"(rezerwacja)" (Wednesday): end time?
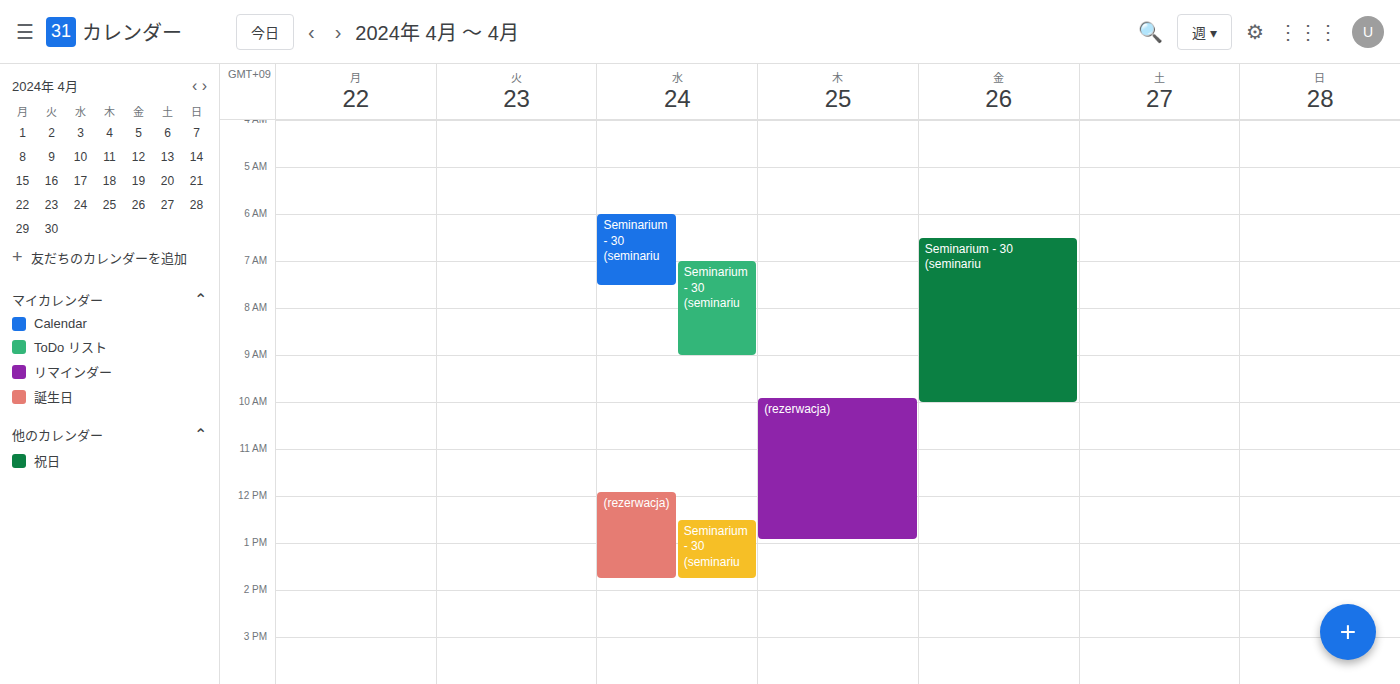
1:45 PM